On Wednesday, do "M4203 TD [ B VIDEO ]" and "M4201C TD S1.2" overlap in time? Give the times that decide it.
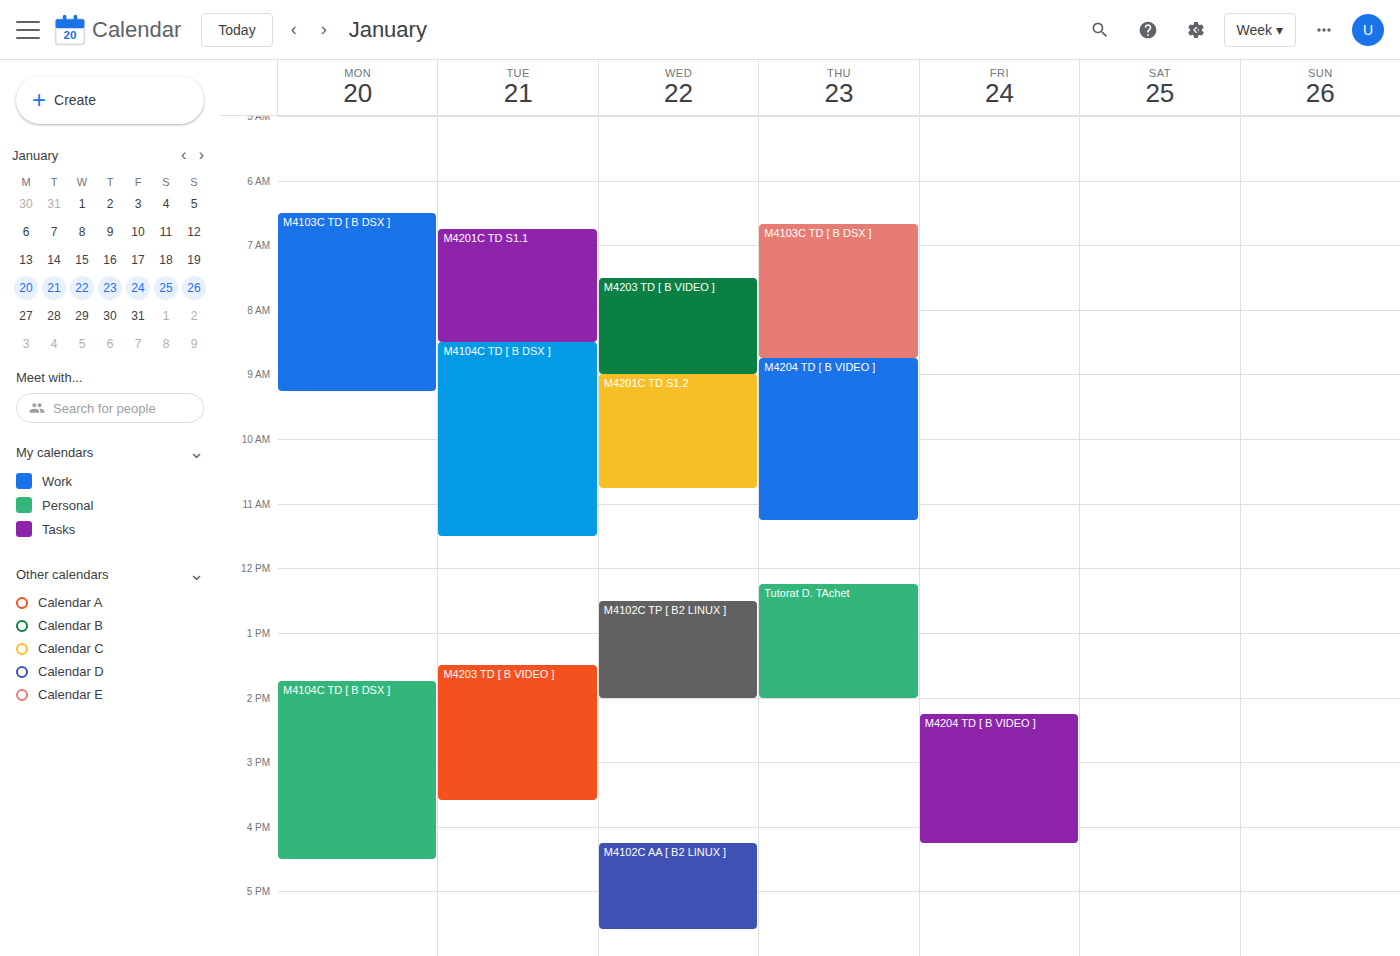
"M4203 TD [ B VIDEO ]" ends at 9:00 AM, exactly when "M4201C TD S1.2" starts -- they touch but do not overlap.